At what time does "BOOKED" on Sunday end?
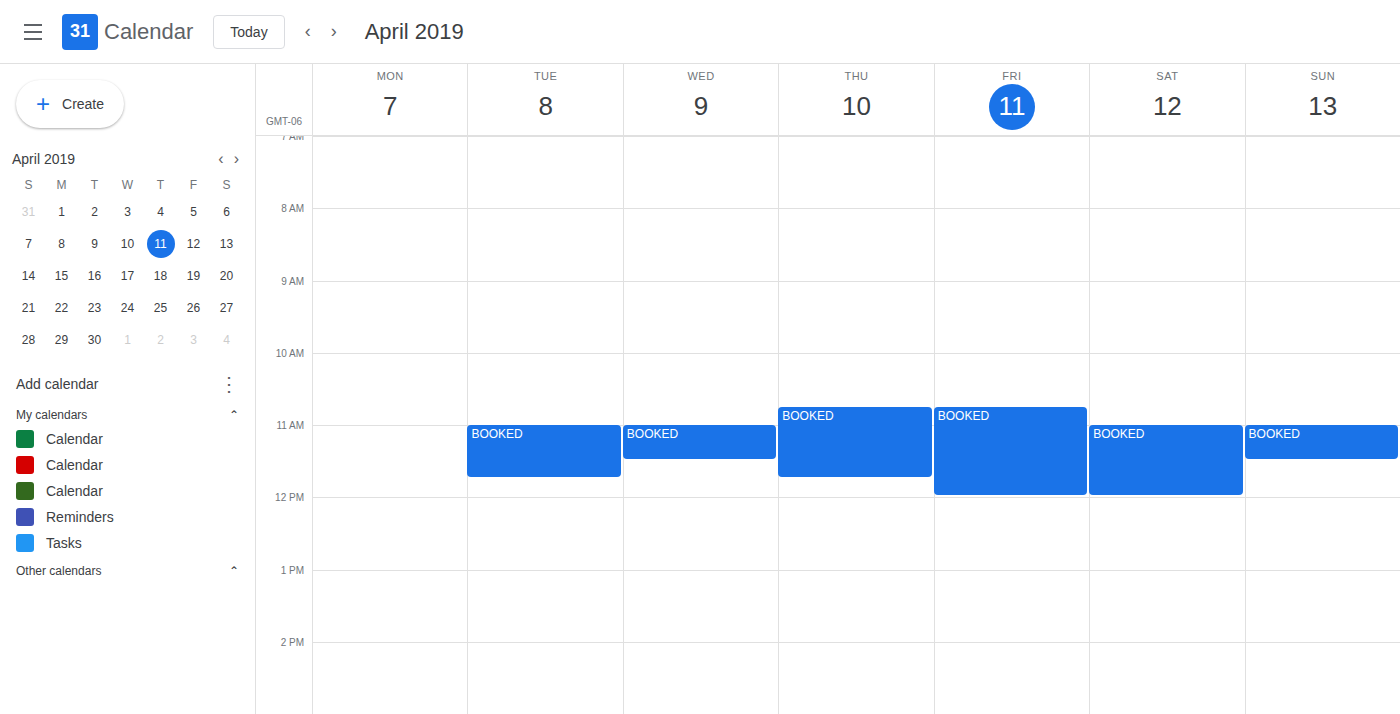
11:30 AM